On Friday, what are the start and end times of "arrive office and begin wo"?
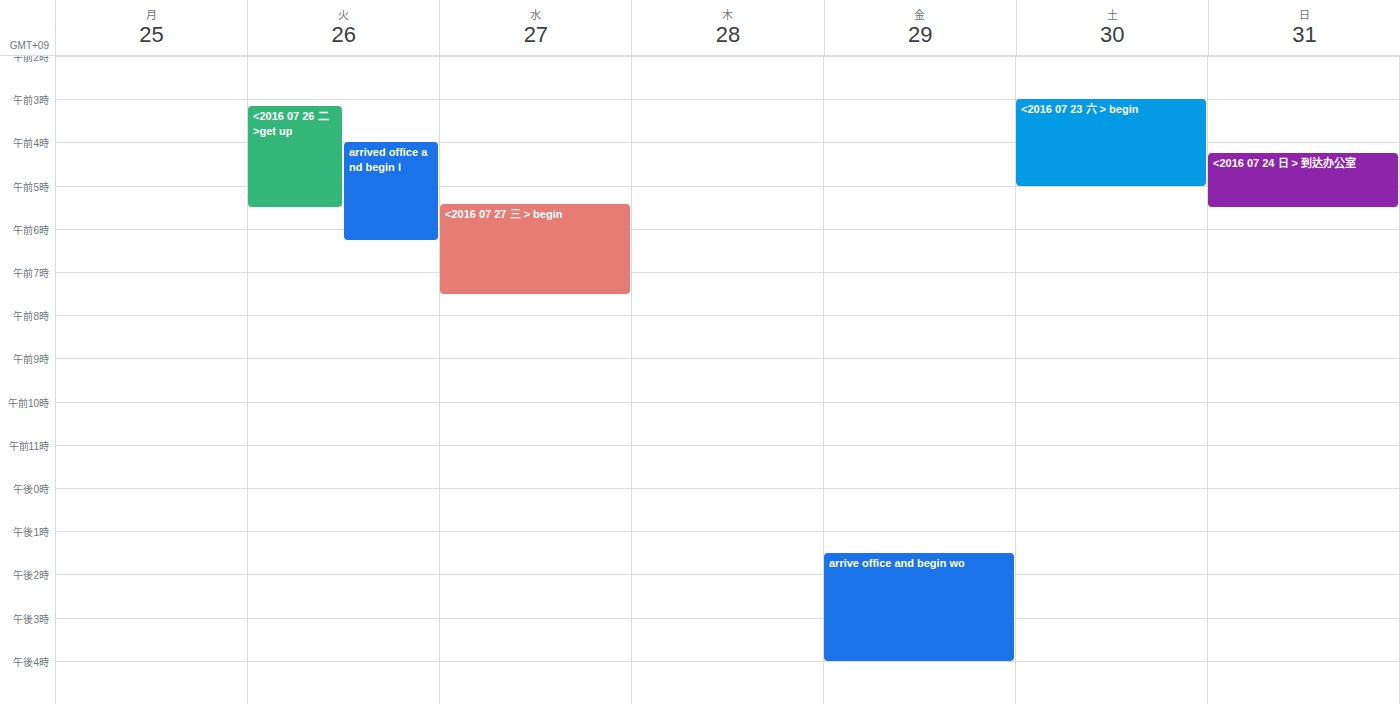
1:30 PM to 4:00 PM